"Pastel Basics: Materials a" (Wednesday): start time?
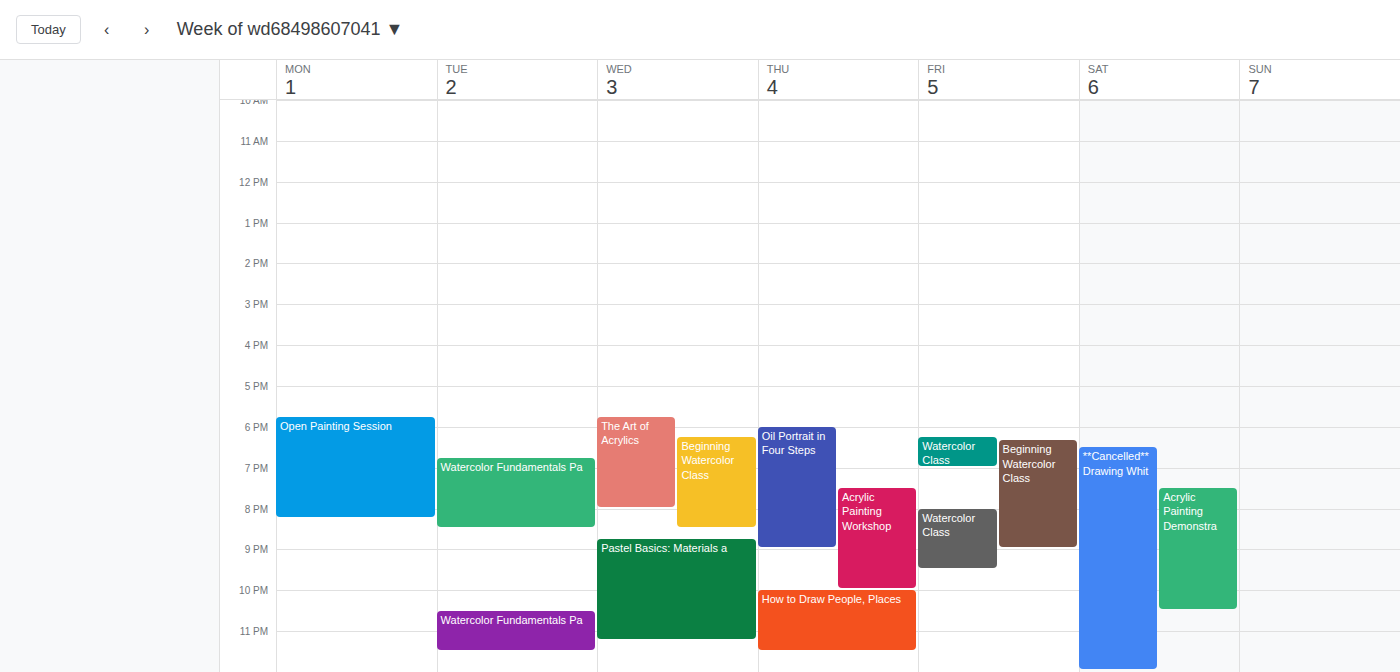
8:45 PM